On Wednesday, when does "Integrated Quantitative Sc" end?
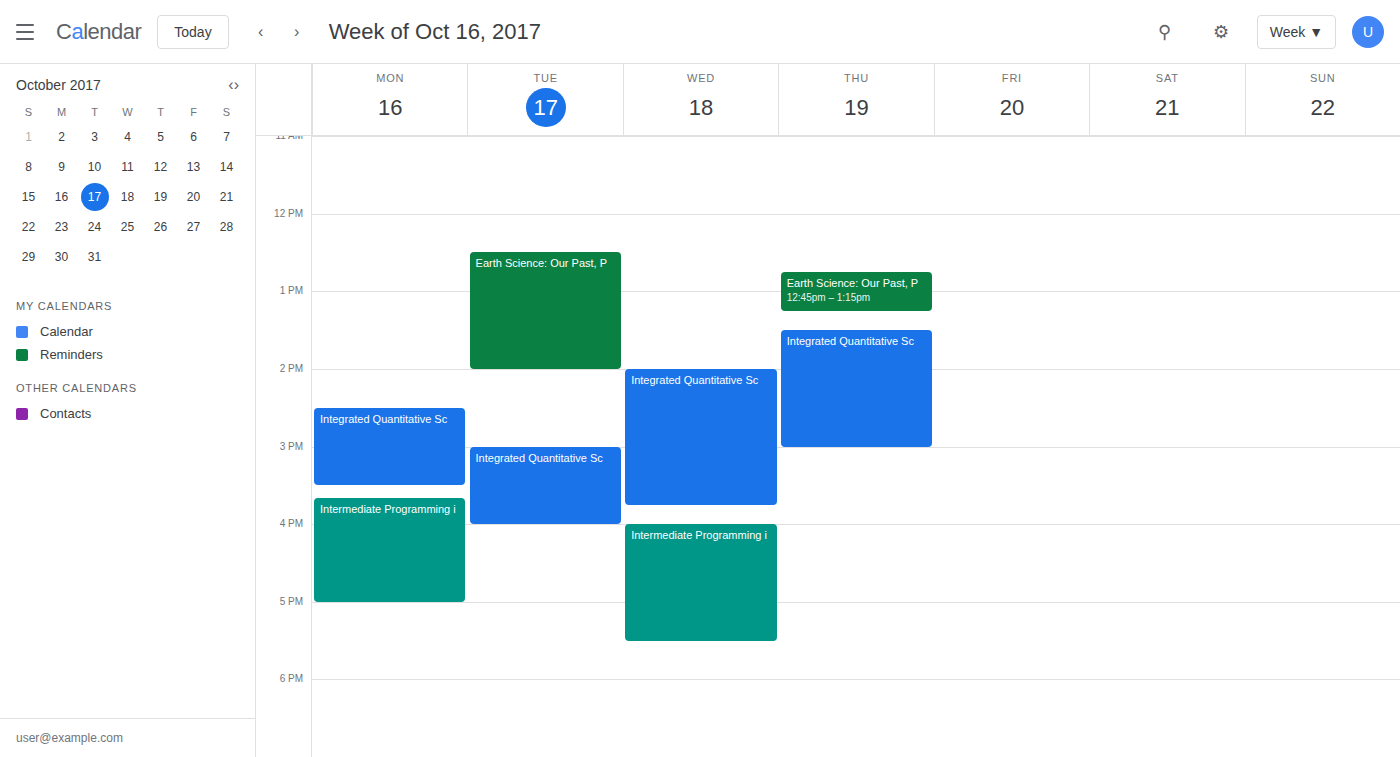
3:45 PM